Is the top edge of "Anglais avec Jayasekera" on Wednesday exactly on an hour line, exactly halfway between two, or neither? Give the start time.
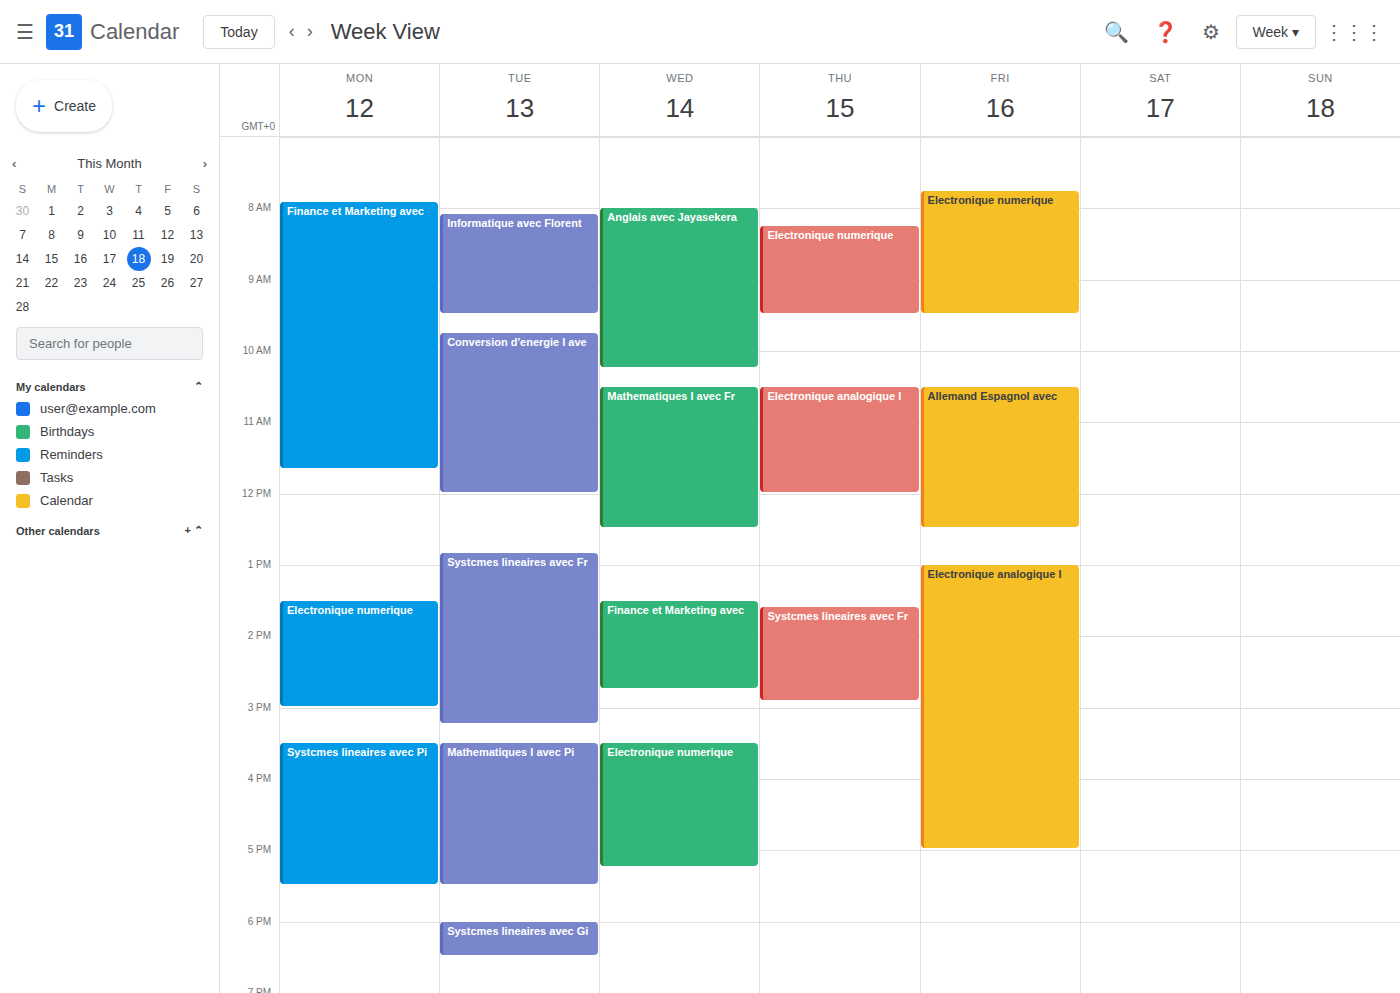
8:00 AM -- exactly on the 8 AM line.